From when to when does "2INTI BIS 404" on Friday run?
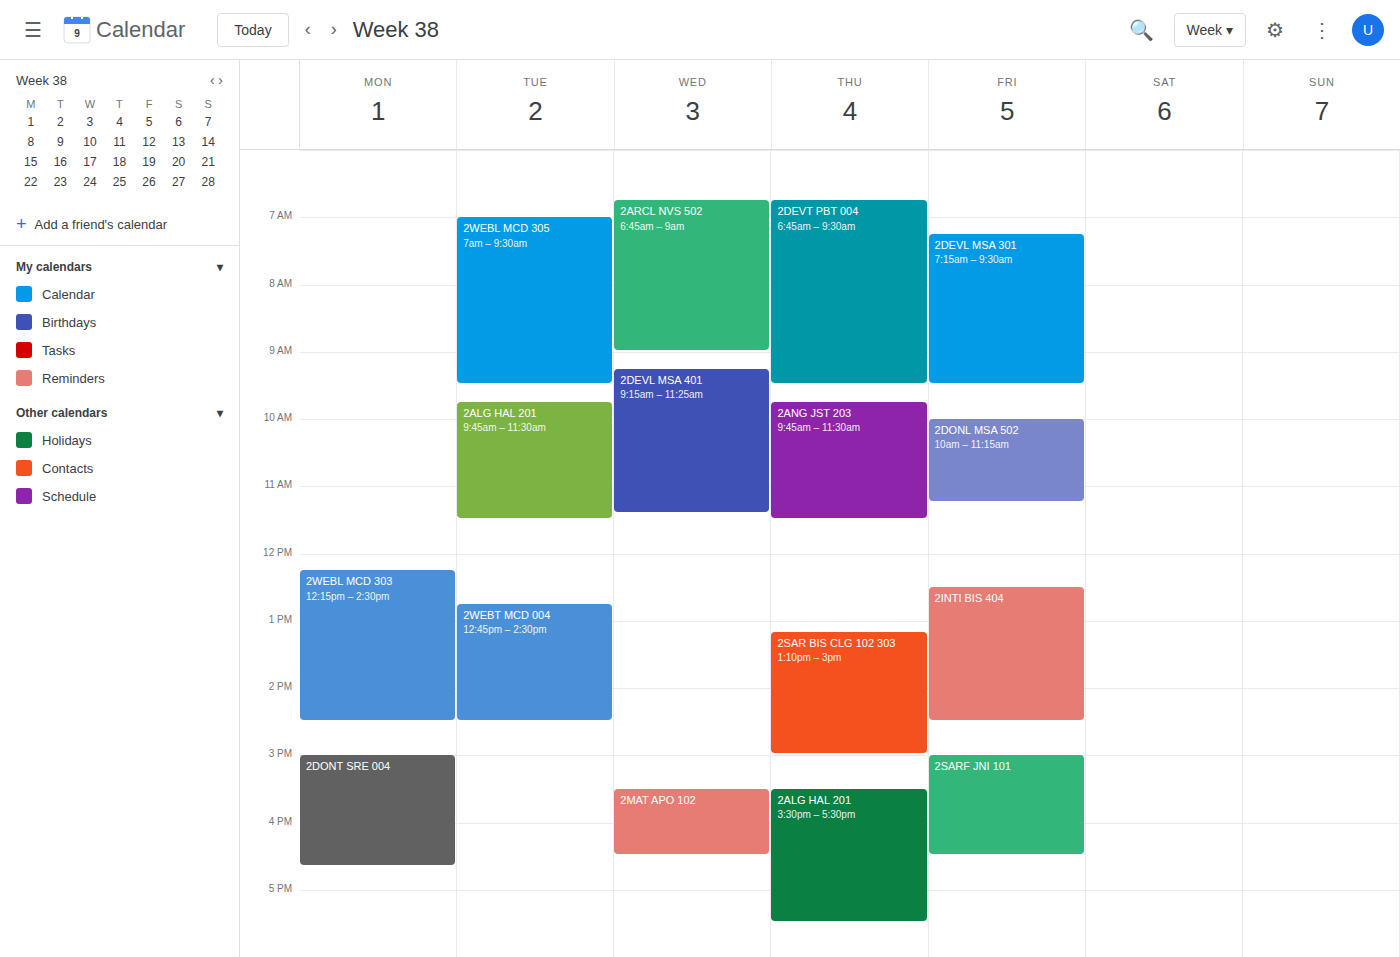
12:30 PM to 2:30 PM